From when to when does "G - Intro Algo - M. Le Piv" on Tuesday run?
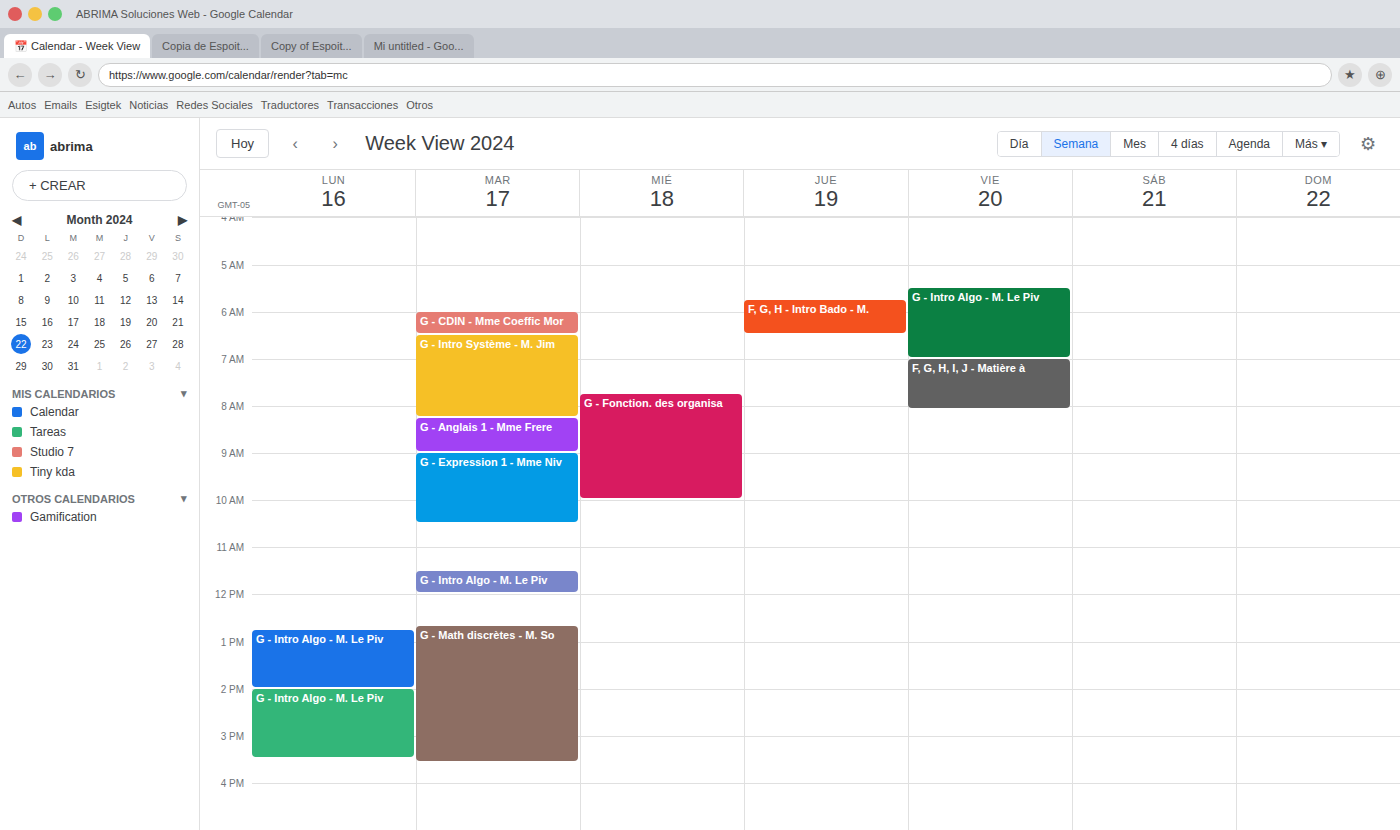
11:30 AM to 12:00 PM